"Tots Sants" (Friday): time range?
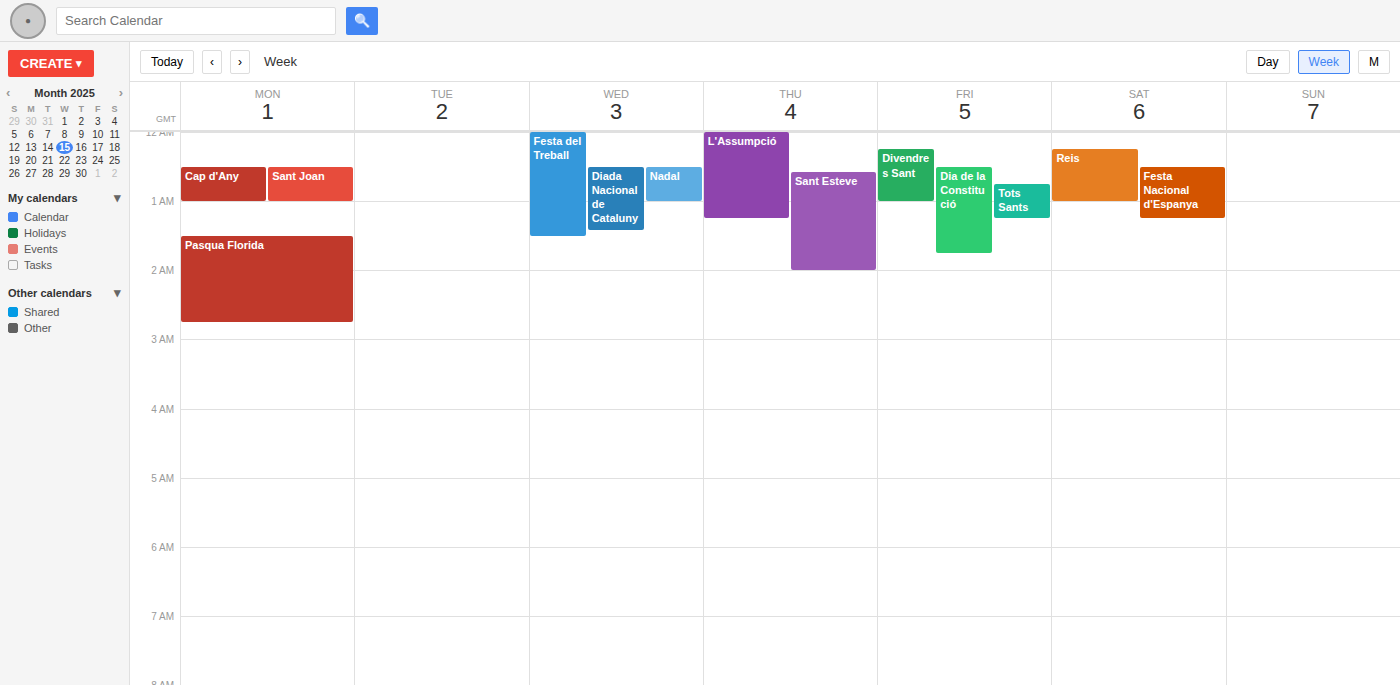
12:45 AM to 1:15 AM